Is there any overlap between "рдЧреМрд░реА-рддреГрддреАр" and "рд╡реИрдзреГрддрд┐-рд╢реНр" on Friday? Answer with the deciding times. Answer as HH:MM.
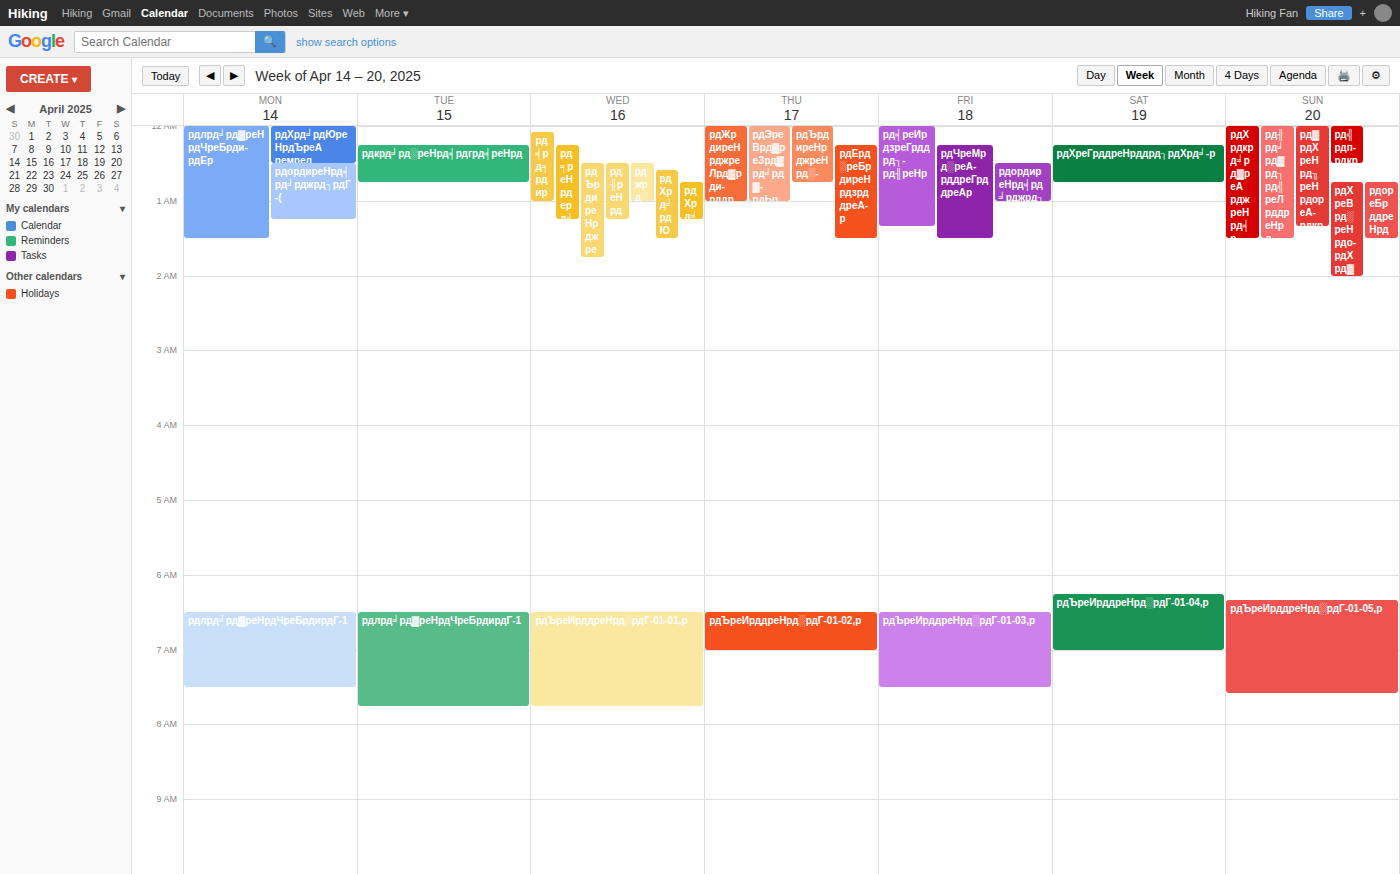
"рдЧреМрд░реА-рддреГрддреАр" starts at 00:15, before "рд╡реИрдзреГрддрд┐-рд╢реНр" ends at 01:20 -- they overlap.